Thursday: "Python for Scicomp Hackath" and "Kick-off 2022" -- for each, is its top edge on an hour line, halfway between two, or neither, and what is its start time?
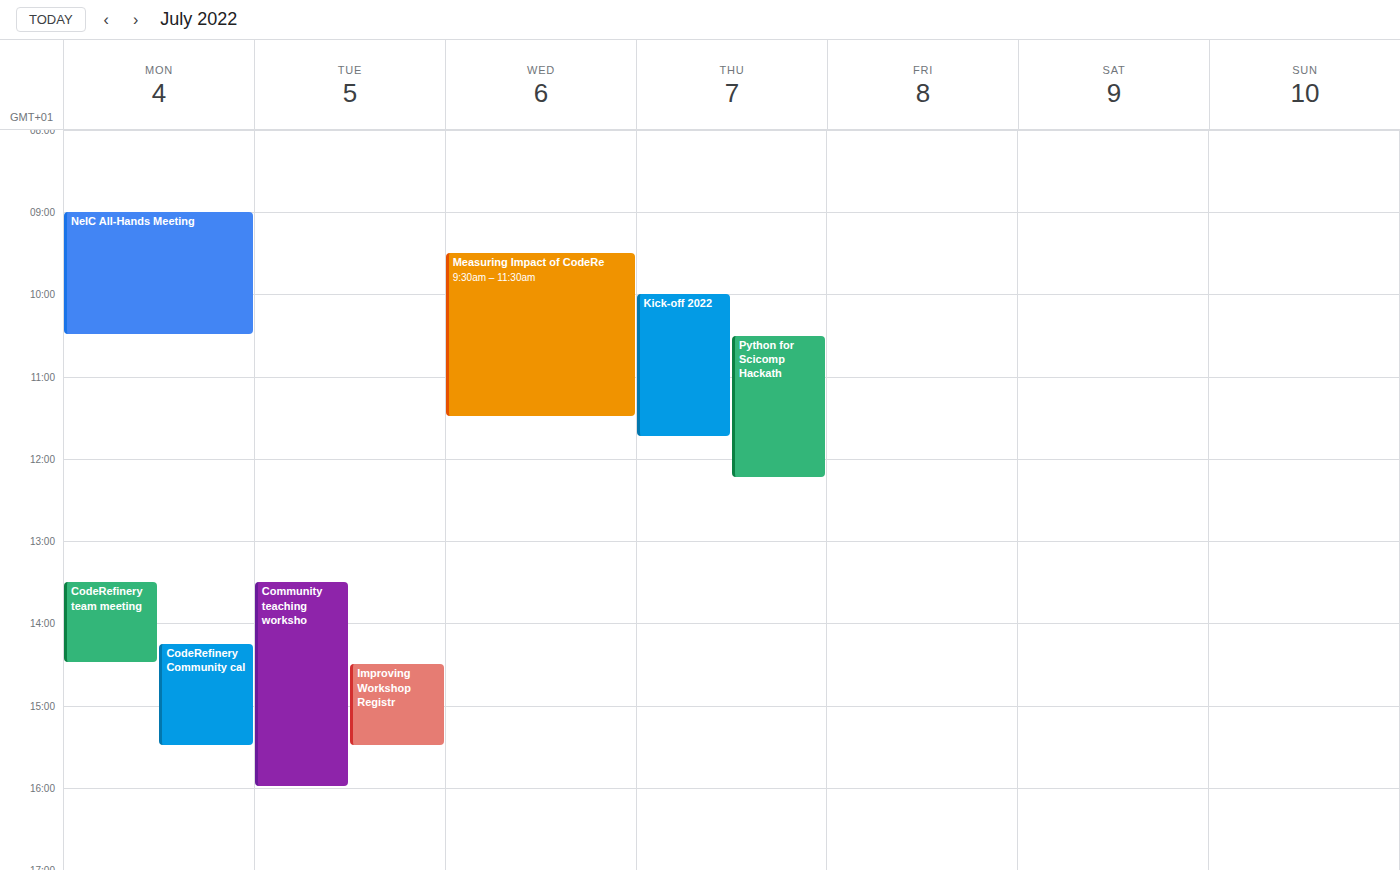
"Python for Scicomp Hackath": 10:30 AM, halfway between the 10 AM and 11 AM lines. "Kick-off 2022": 10:00 AM, exactly on the 10 AM line.